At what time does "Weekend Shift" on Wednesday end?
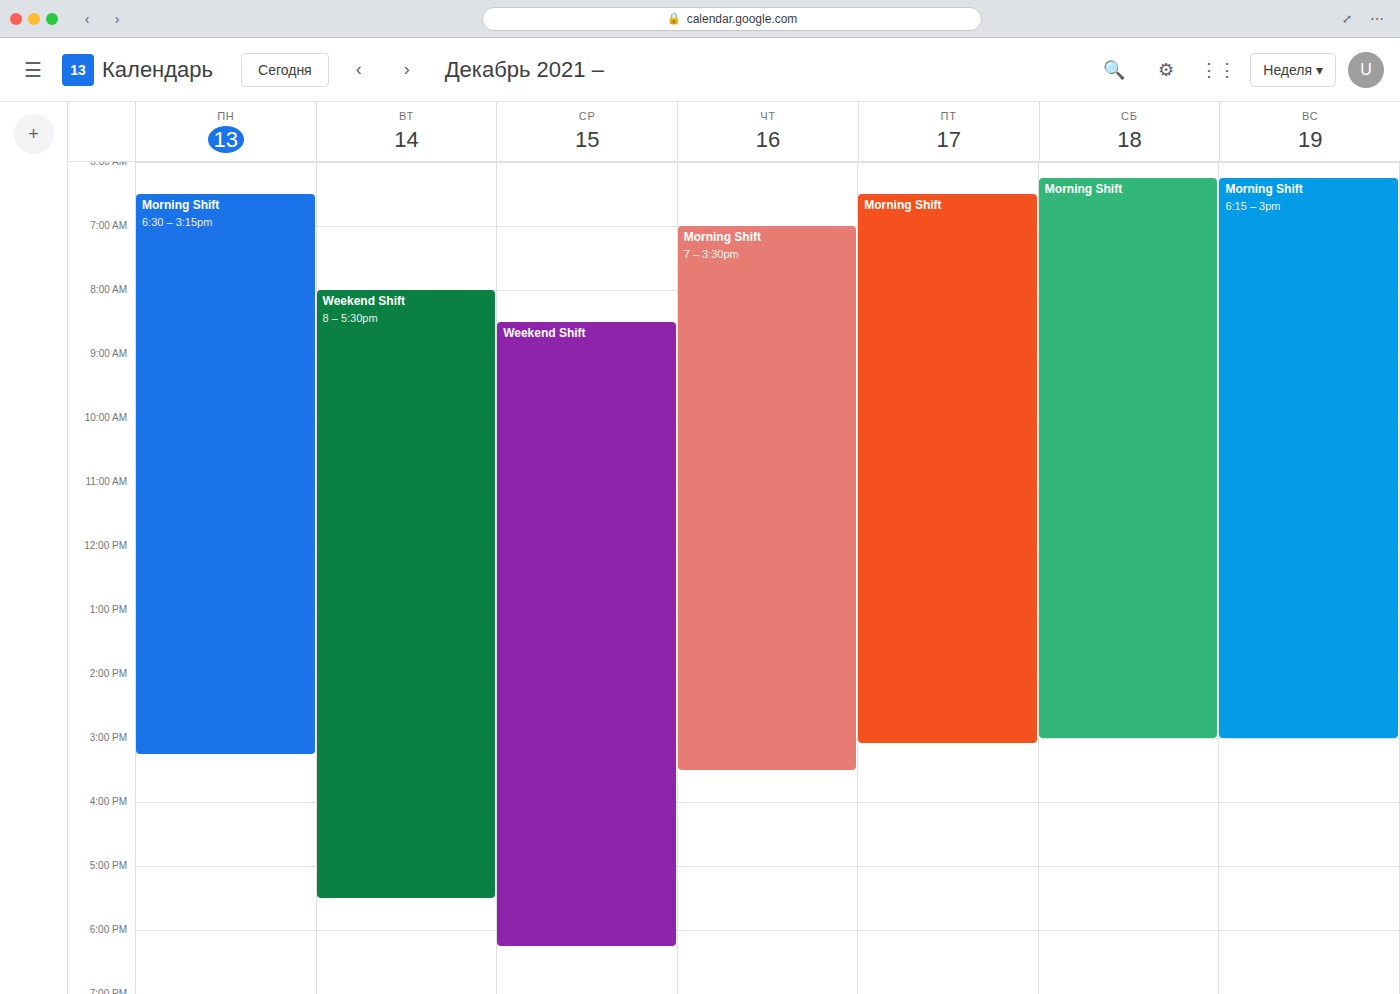
6:15 PM